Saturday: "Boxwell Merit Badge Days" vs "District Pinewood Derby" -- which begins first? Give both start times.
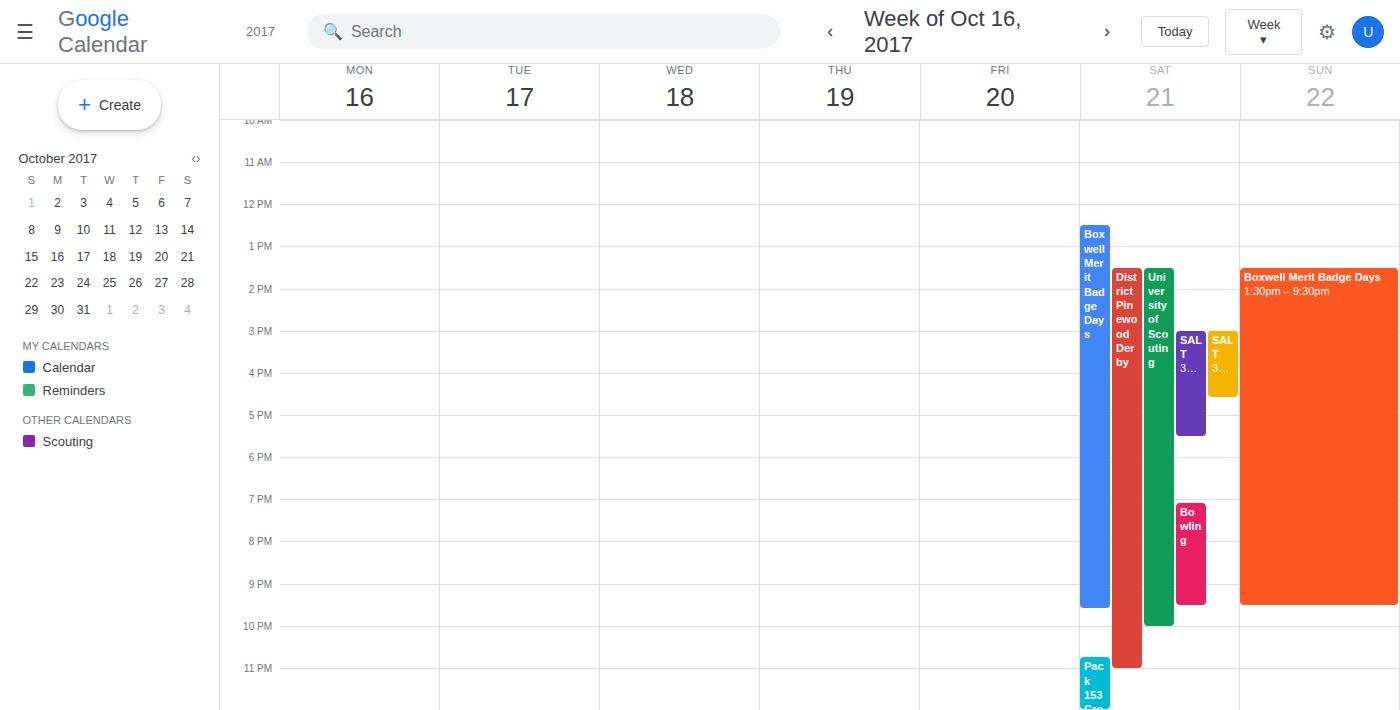
"Boxwell Merit Badge Days" 12:30 PM; "District Pinewood Derby" 1:30 PM.